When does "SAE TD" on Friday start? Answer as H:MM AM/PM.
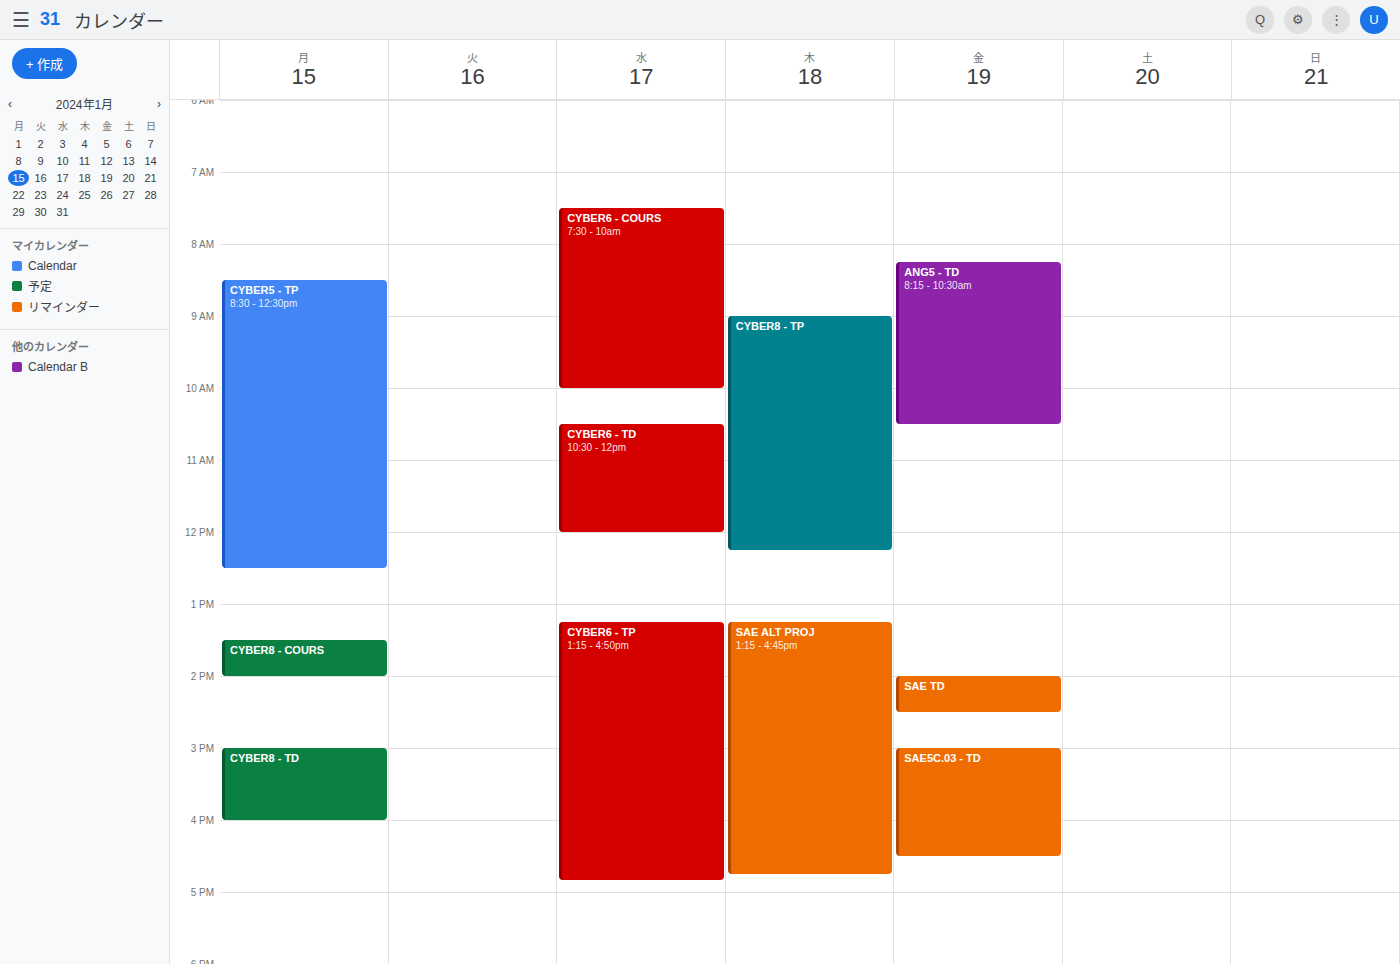
2:00 PM